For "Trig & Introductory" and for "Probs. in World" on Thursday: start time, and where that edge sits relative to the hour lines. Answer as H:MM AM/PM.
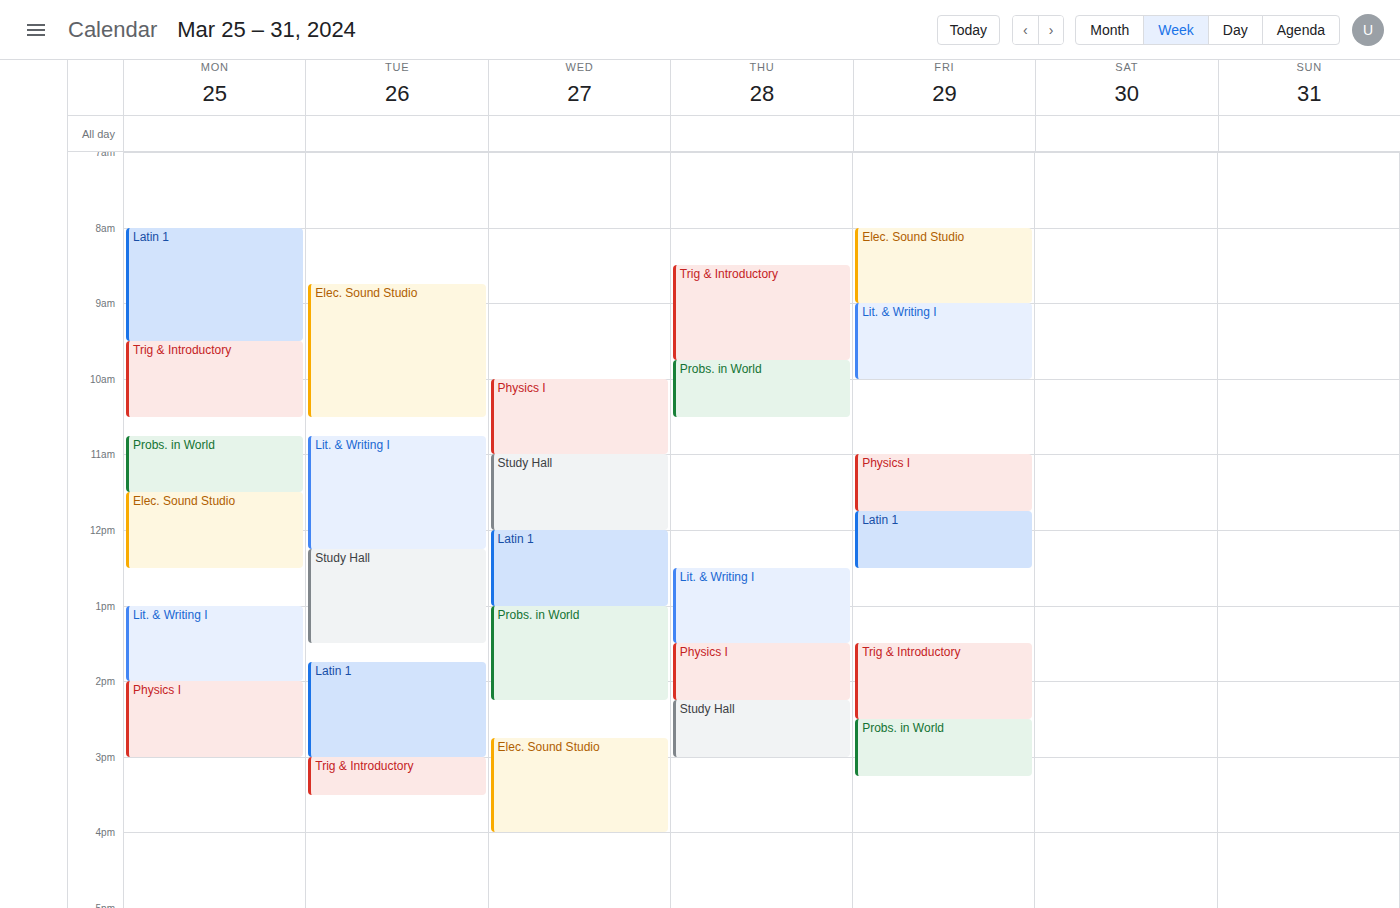
"Trig & Introductory": 8:30 AM, halfway between the 8 AM and 9 AM lines. "Probs. in World": 9:45 AM, neither: three quarters of the way from the 9 AM line to the 10 AM line.